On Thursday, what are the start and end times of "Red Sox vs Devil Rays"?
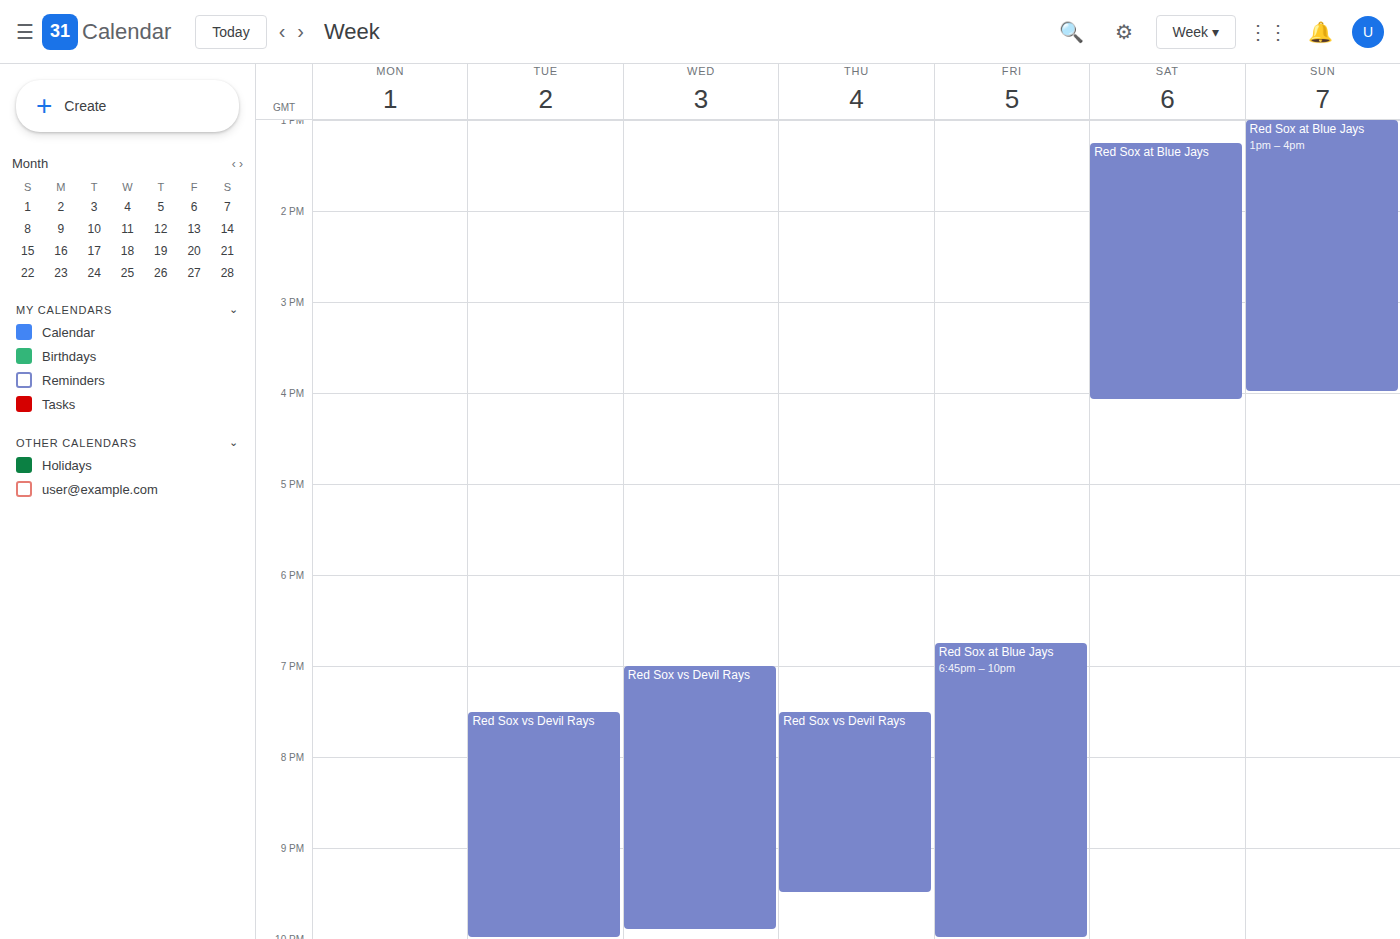
7:30 PM to 9:30 PM